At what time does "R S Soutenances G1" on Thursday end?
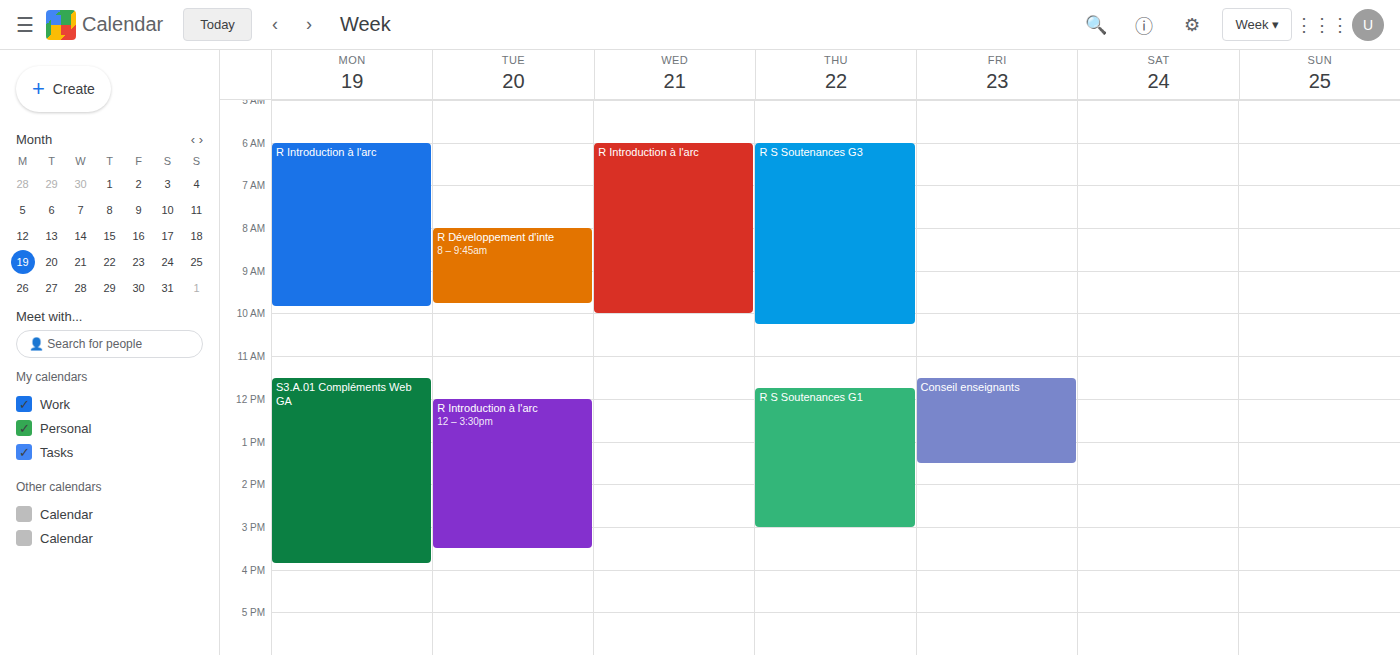
3:00 PM